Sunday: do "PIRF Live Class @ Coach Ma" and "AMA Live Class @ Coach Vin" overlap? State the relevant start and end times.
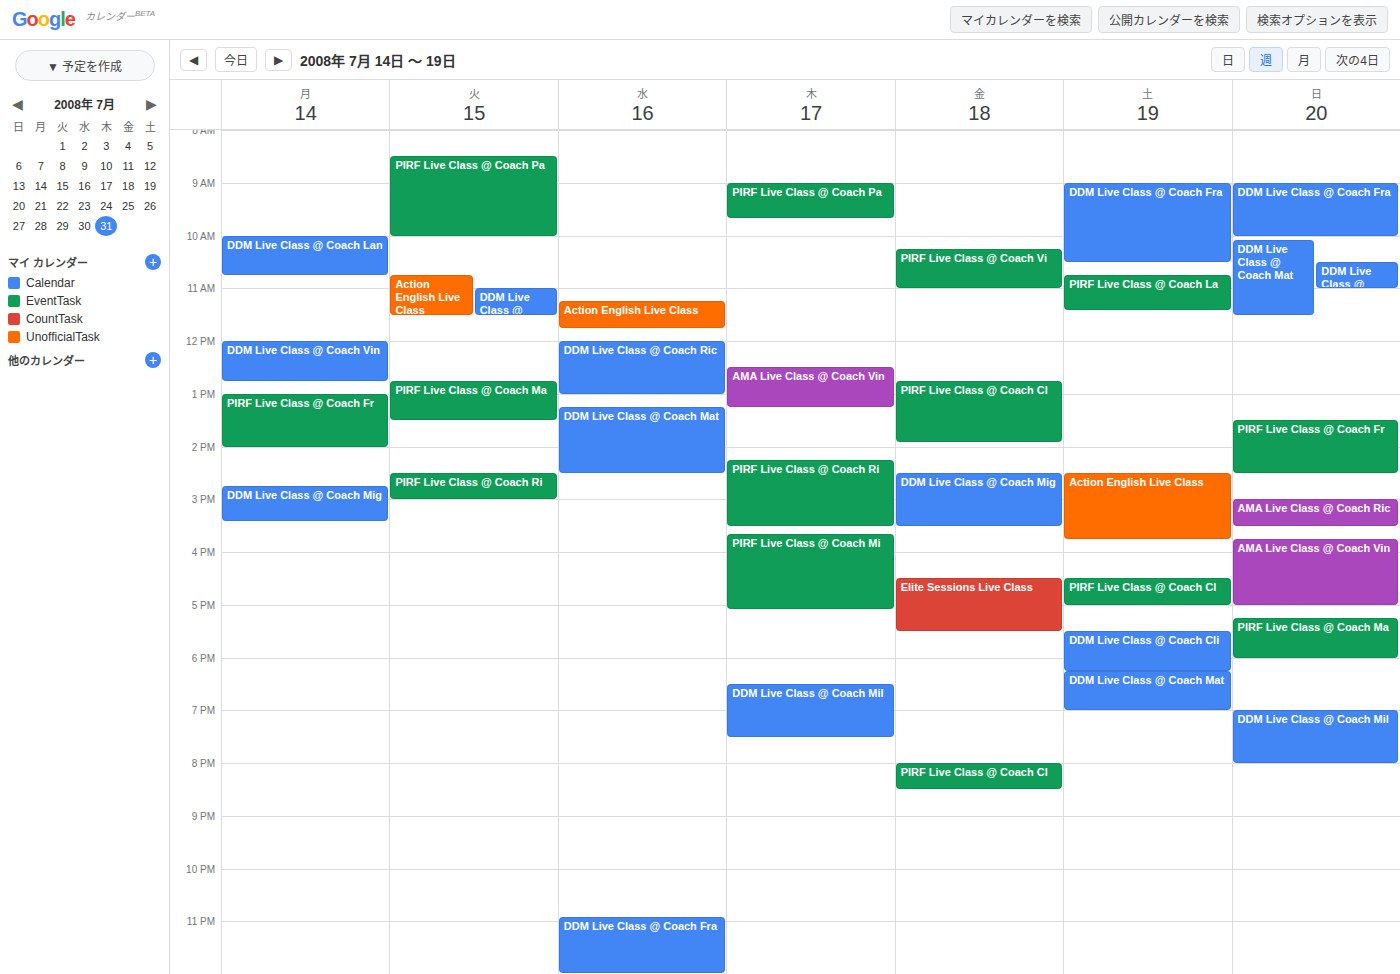
"AMA Live Class @ Coach Vin" ends at 5:00 PM and "PIRF Live Class @ Coach Ma" starts at 5:15 PM -- no overlap.